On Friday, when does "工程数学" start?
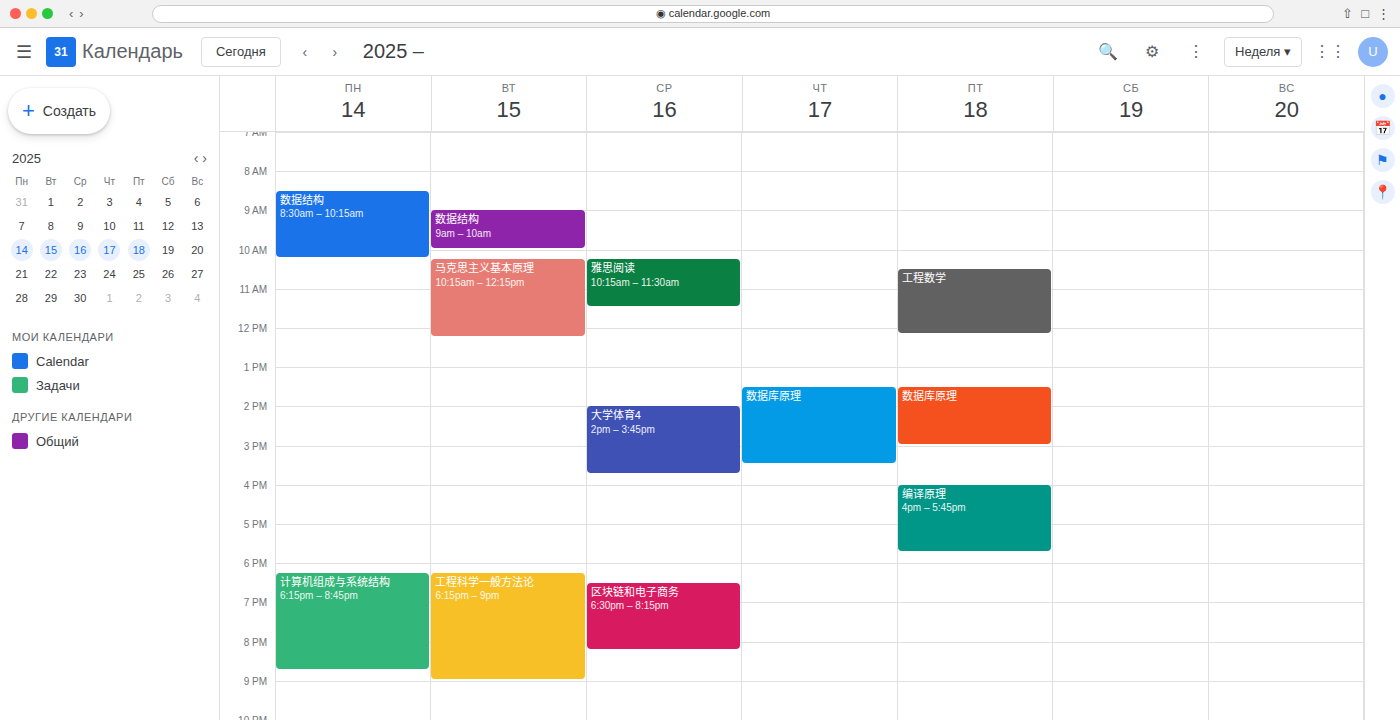
10:30 AM